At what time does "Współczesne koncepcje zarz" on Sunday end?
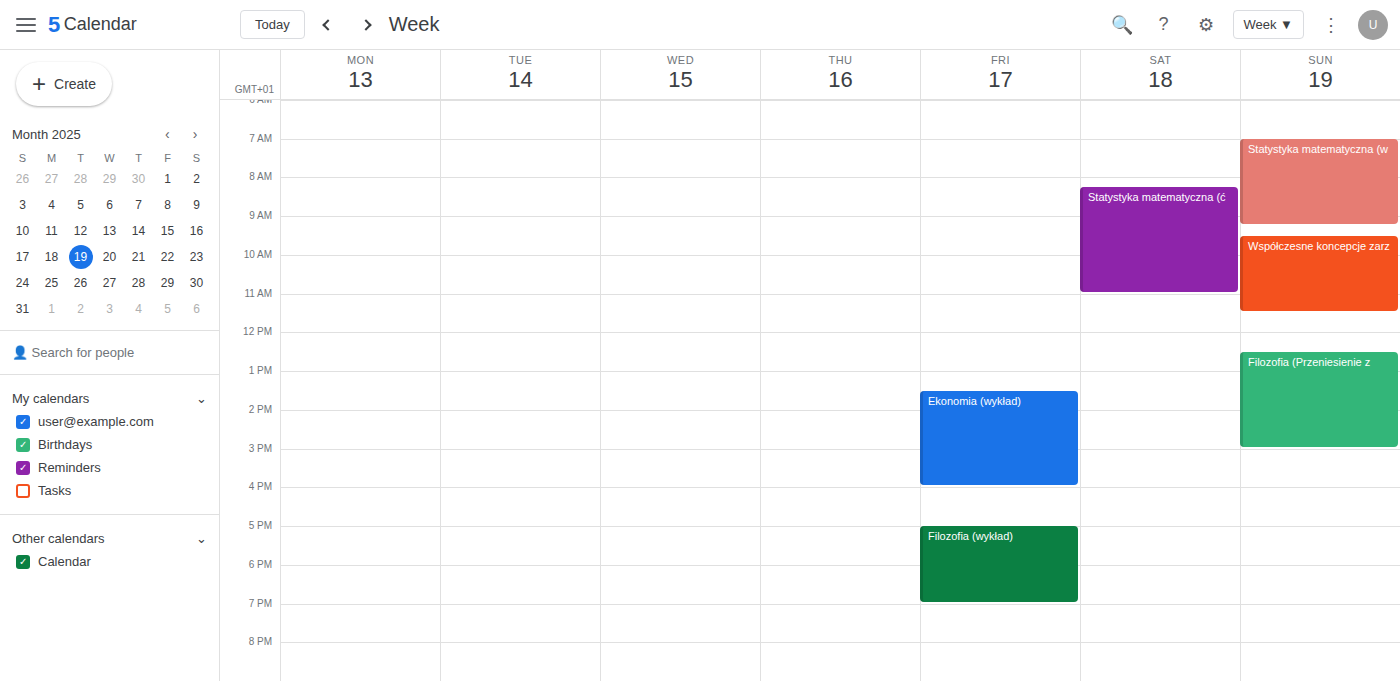
11:30 AM